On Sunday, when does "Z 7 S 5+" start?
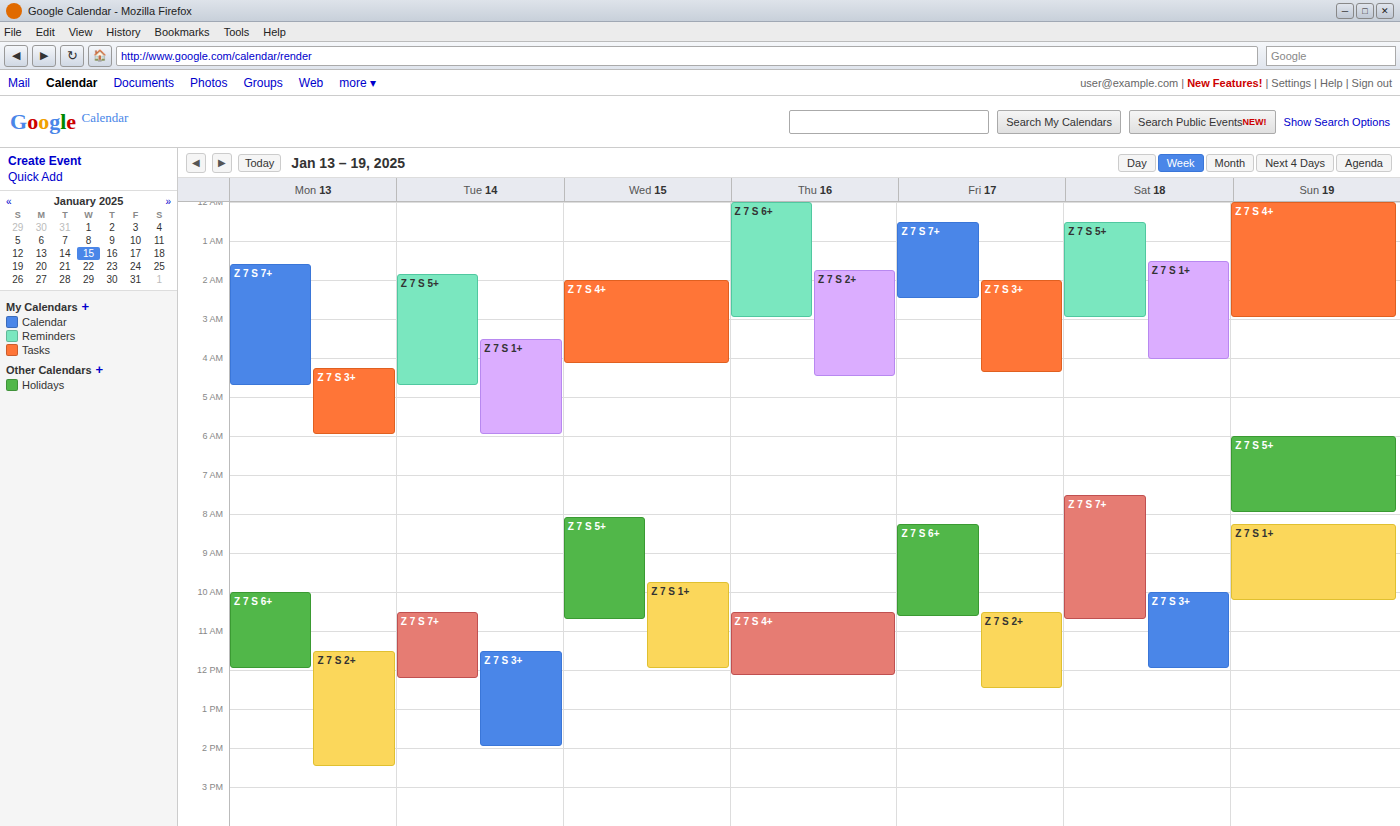
6:00 AM